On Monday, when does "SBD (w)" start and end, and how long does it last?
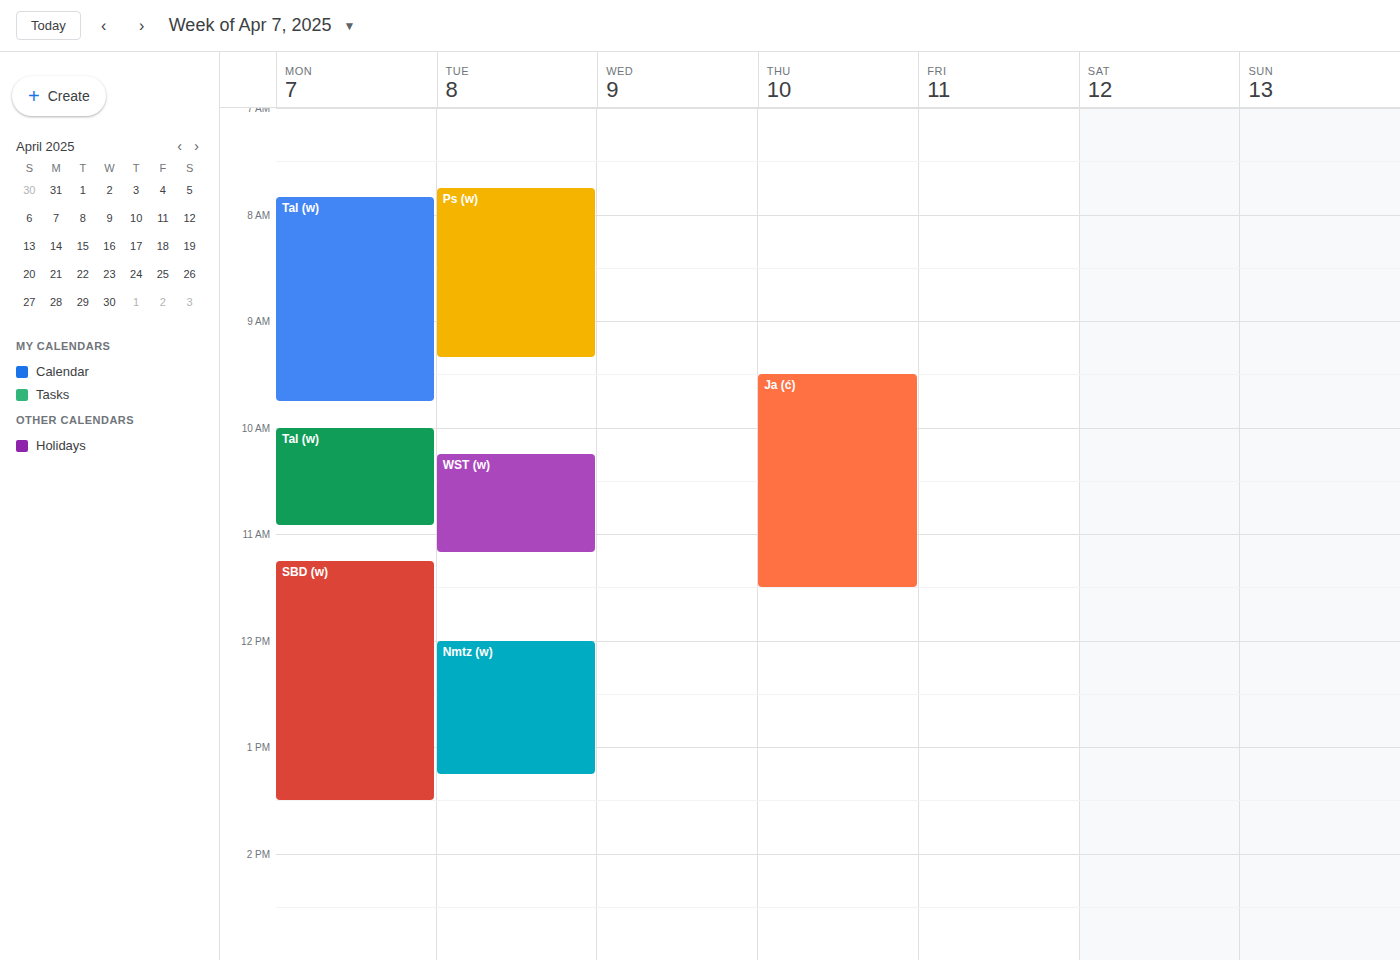
11:15 to 13:30, 2 hours 15 minutes